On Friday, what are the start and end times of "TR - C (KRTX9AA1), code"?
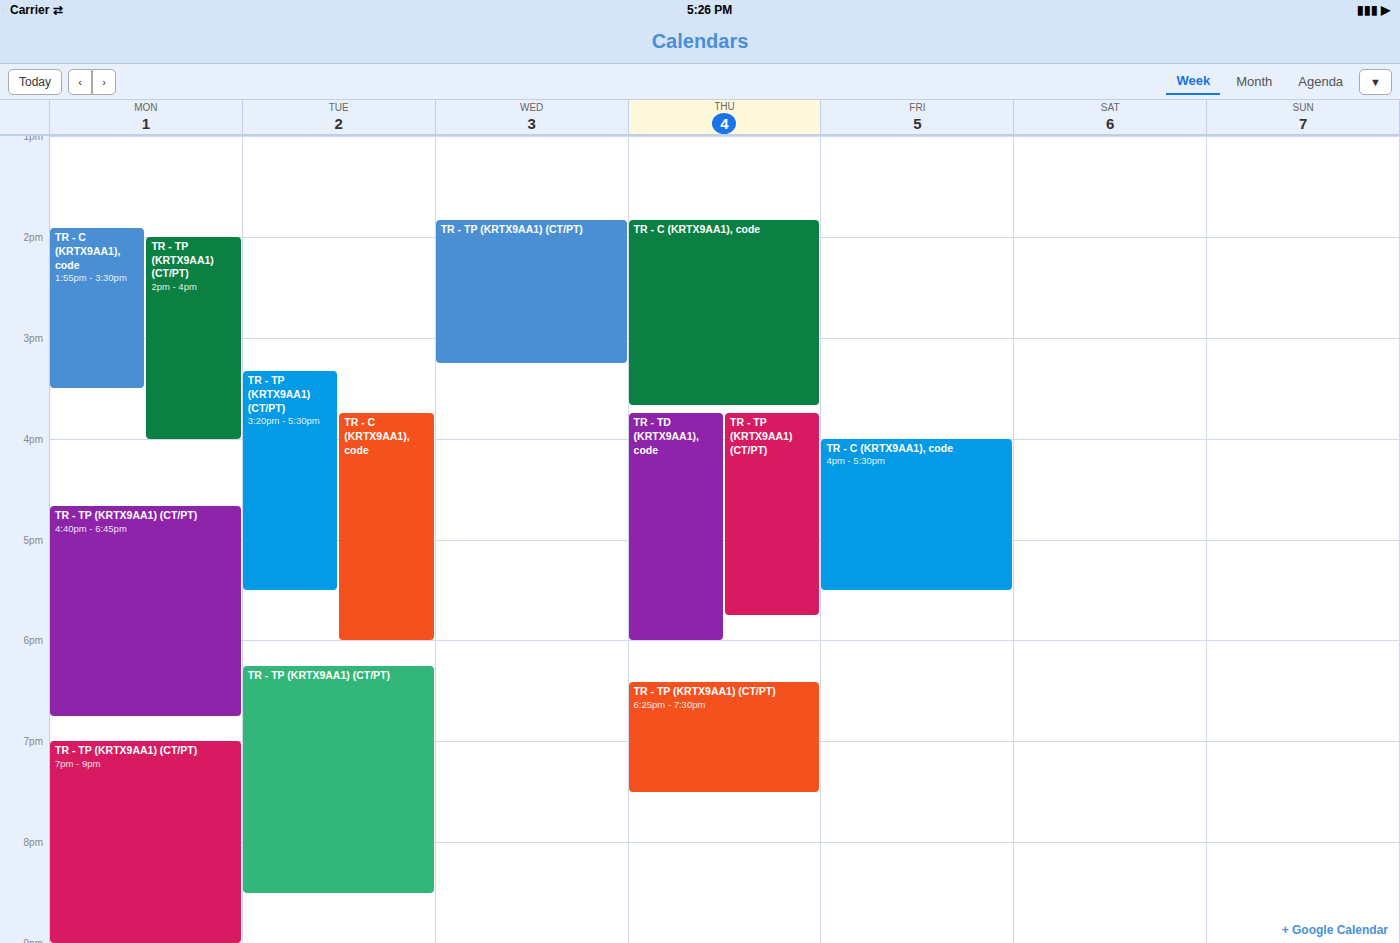
4:00 PM to 5:30 PM